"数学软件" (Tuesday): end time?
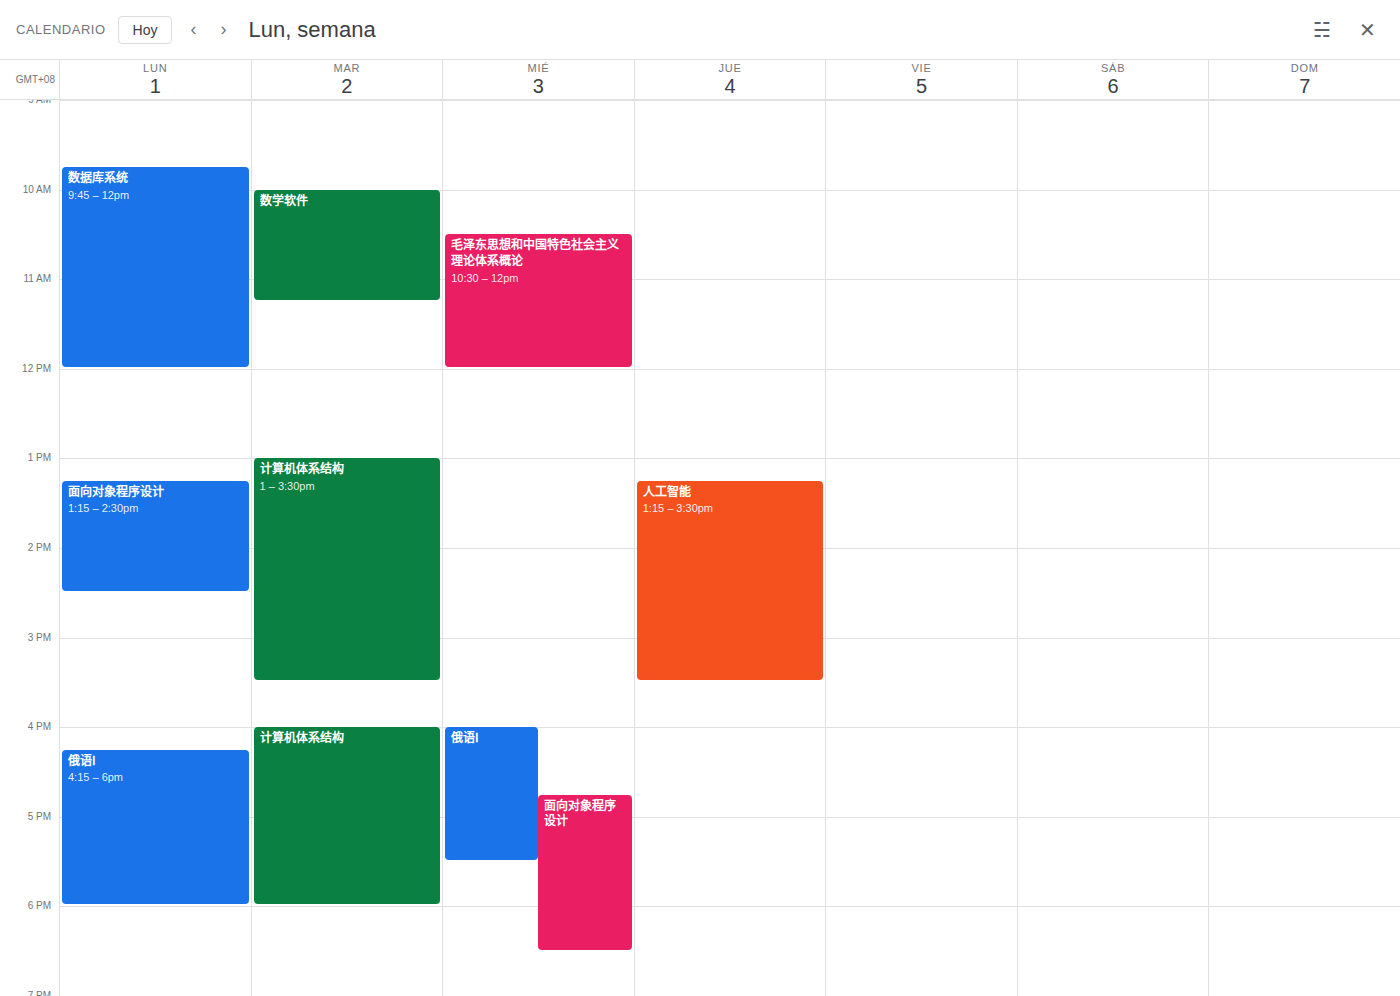
11:15